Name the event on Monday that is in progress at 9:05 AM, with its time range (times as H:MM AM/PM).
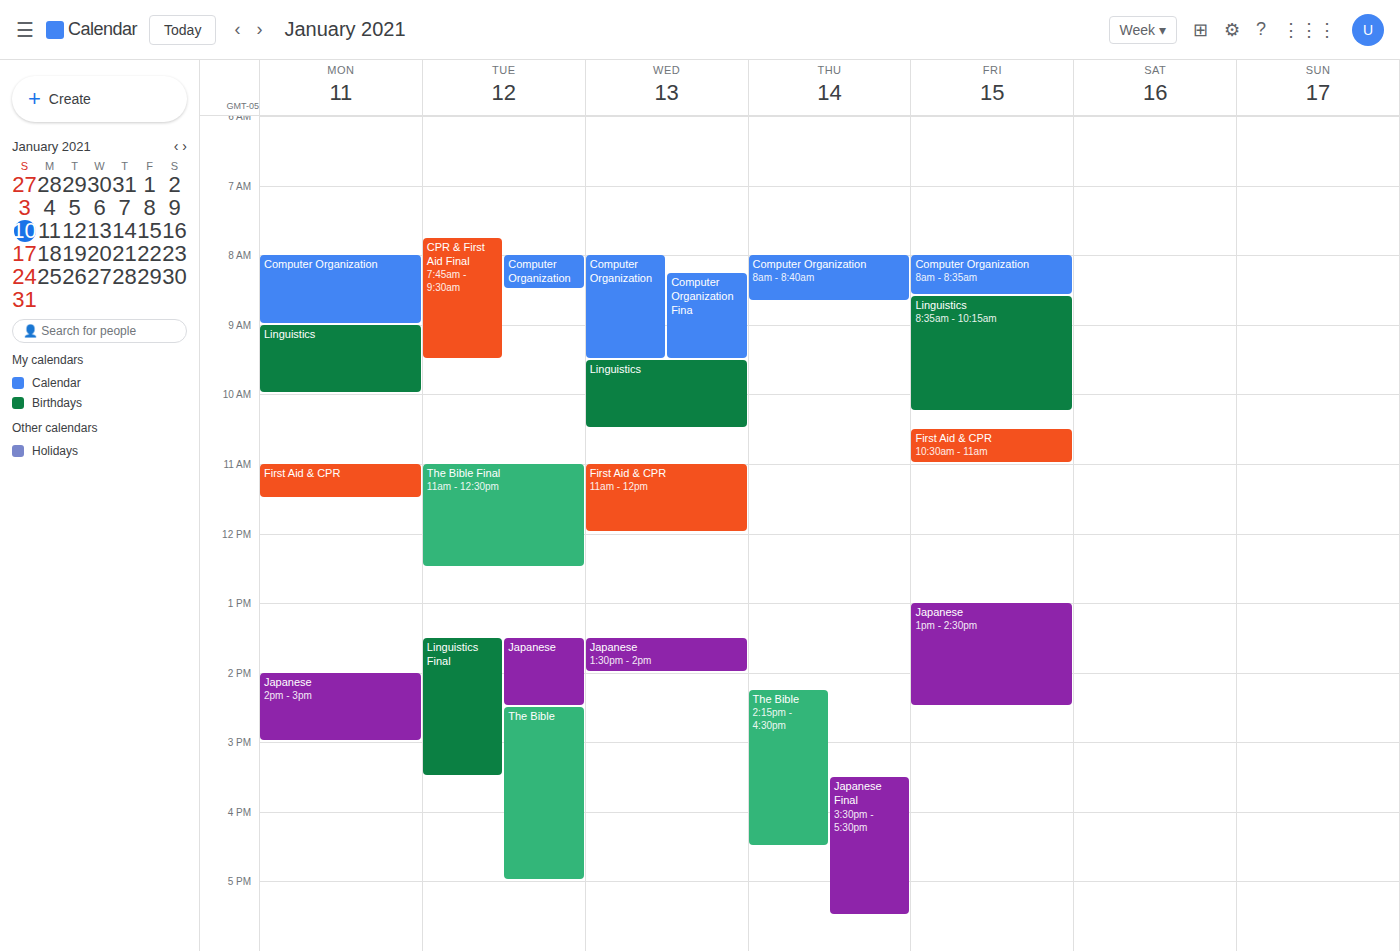
"Linguistics", 9:00 AM to 10:00 AM